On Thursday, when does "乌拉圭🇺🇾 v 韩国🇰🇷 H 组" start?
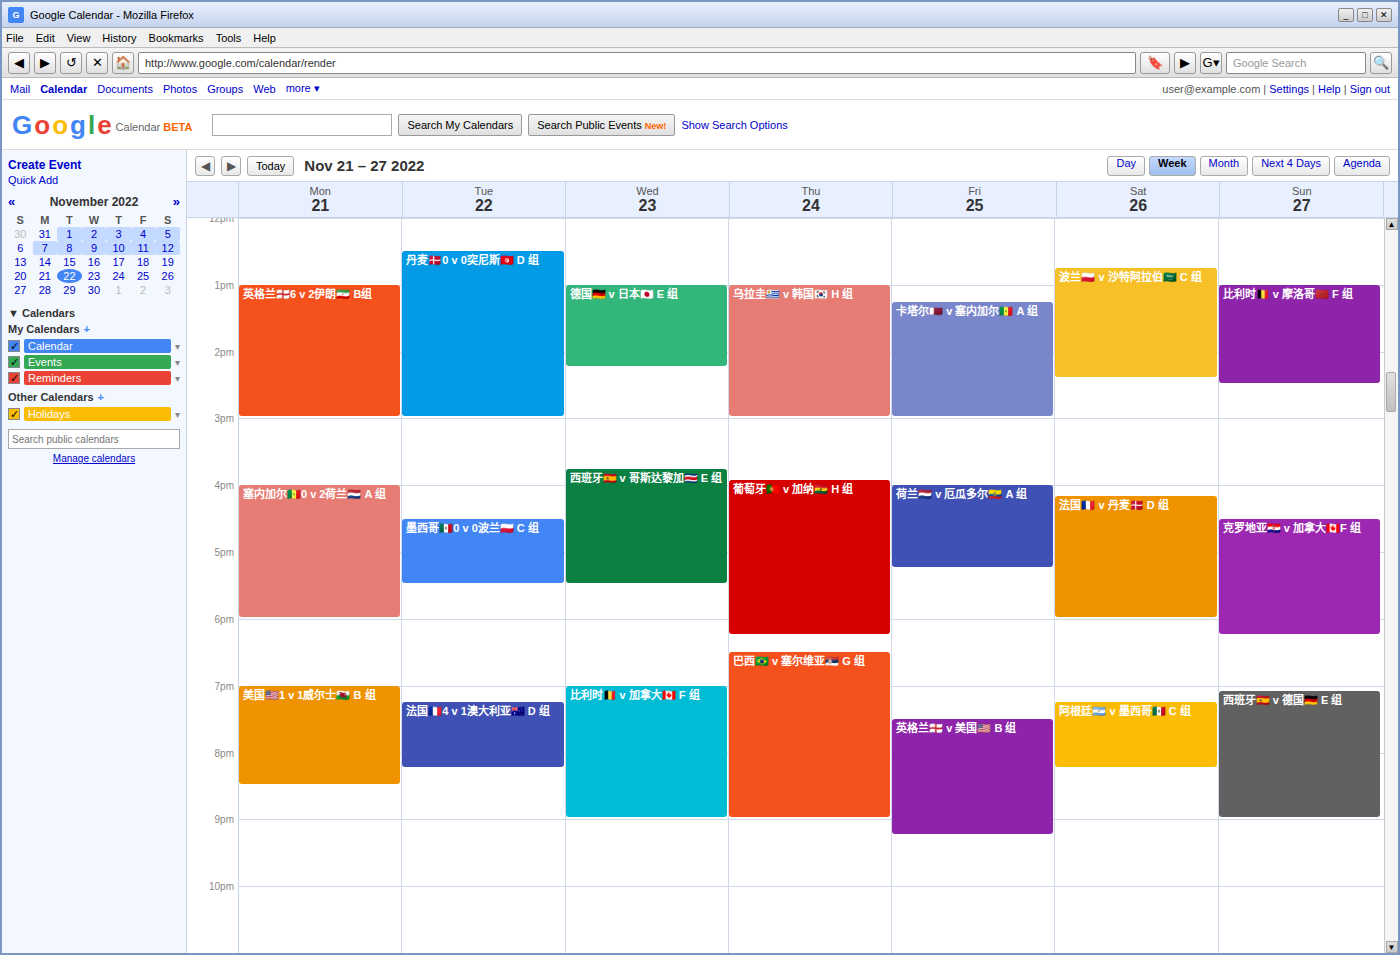
1:00 PM